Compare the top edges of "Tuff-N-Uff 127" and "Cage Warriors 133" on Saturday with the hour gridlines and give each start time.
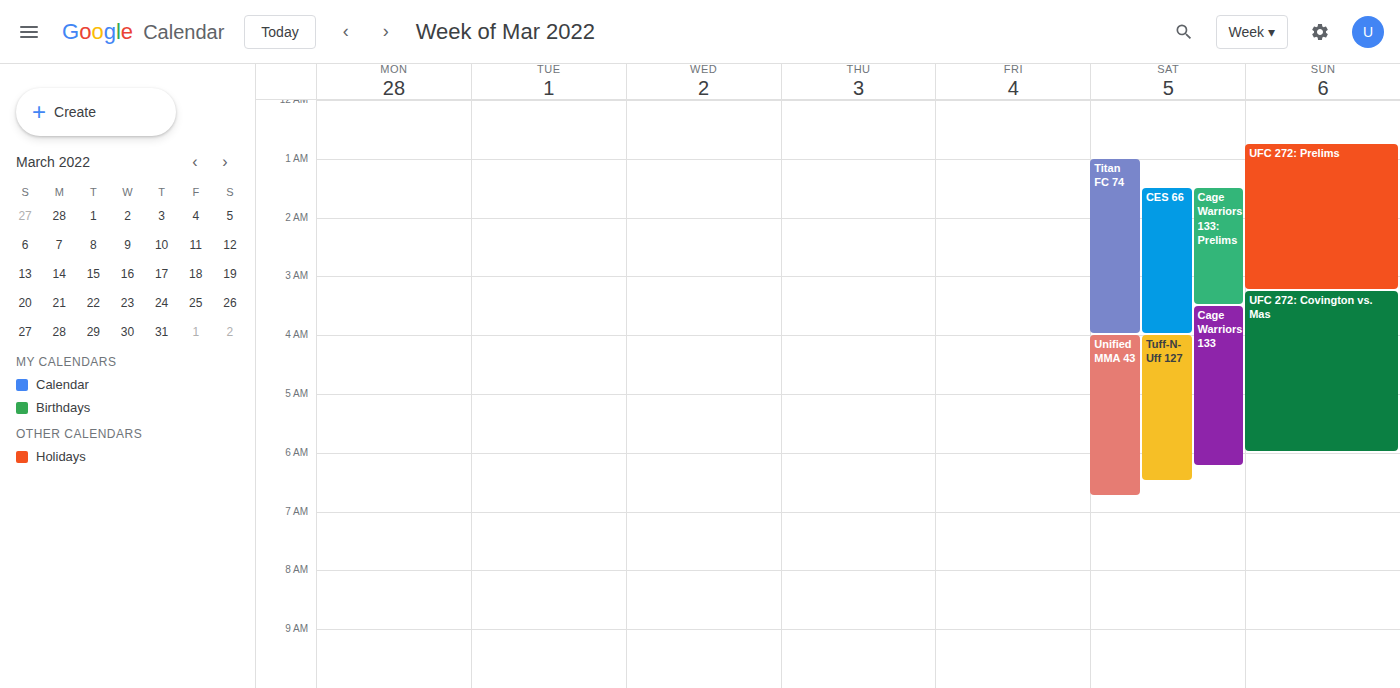
"Tuff-N-Uff 127": 4:00 AM, exactly on the 4 AM line. "Cage Warriors 133": 3:30 AM, halfway between the 3 AM and 4 AM lines.